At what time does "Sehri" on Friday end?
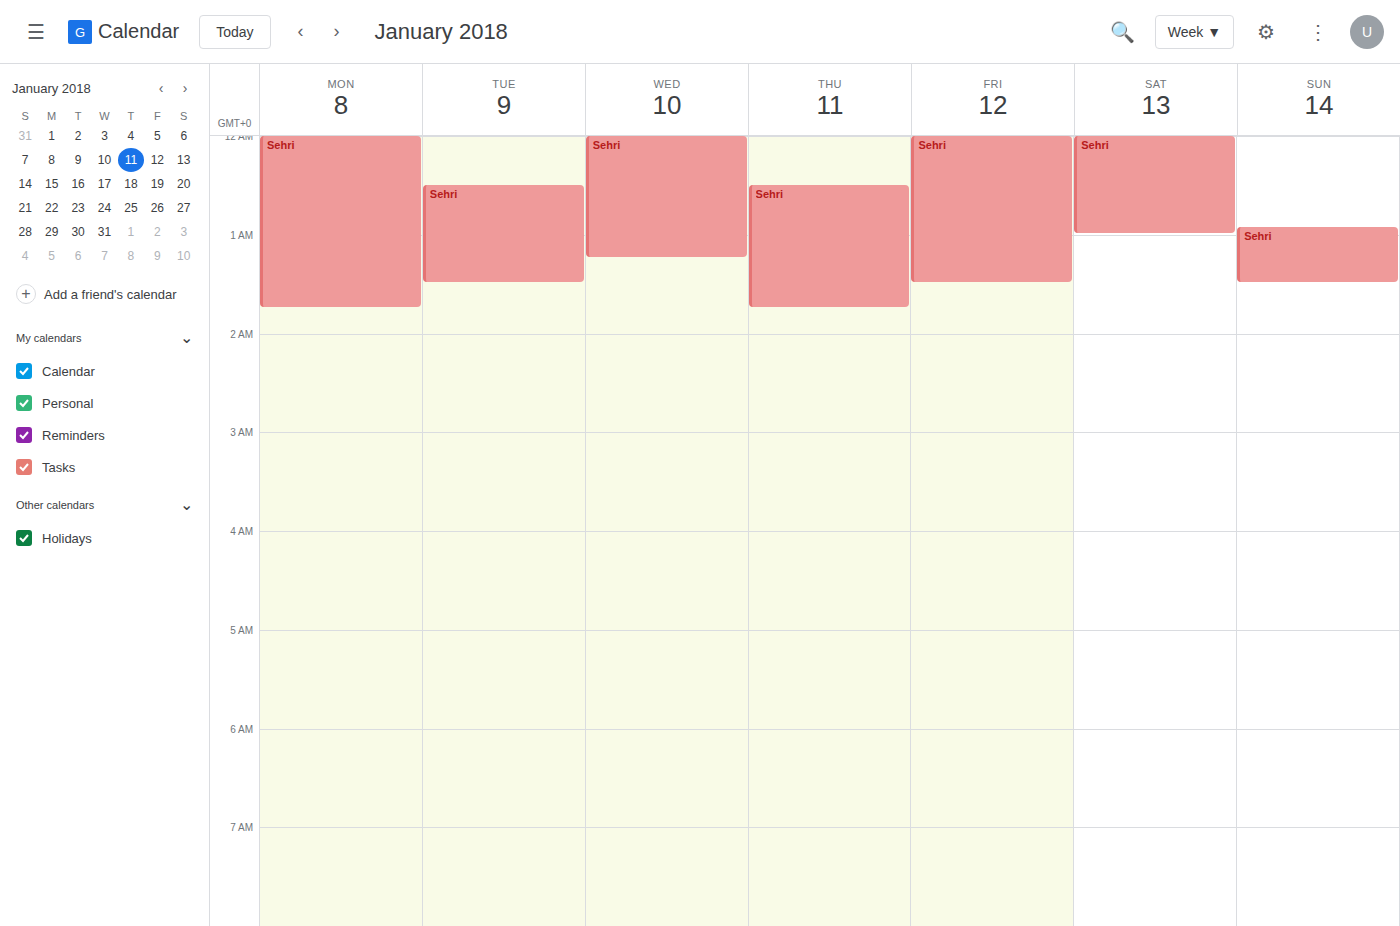
1:30 AM